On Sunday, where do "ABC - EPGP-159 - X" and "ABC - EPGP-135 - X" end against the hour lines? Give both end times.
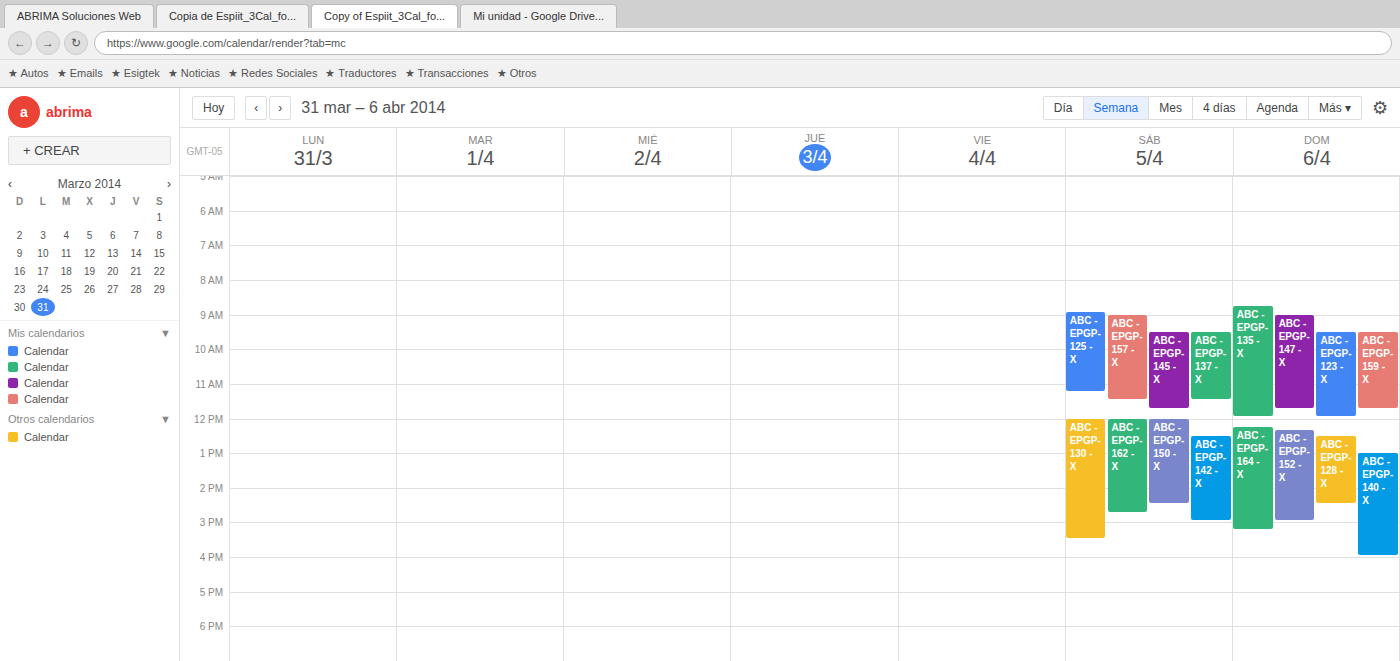
"ABC - EPGP-159 - X": 11:45 AM, neither: three quarters of the way from the 11 AM line to the 12 PM line. "ABC - EPGP-135 - X": 12:00 PM, exactly on the 12 PM line.